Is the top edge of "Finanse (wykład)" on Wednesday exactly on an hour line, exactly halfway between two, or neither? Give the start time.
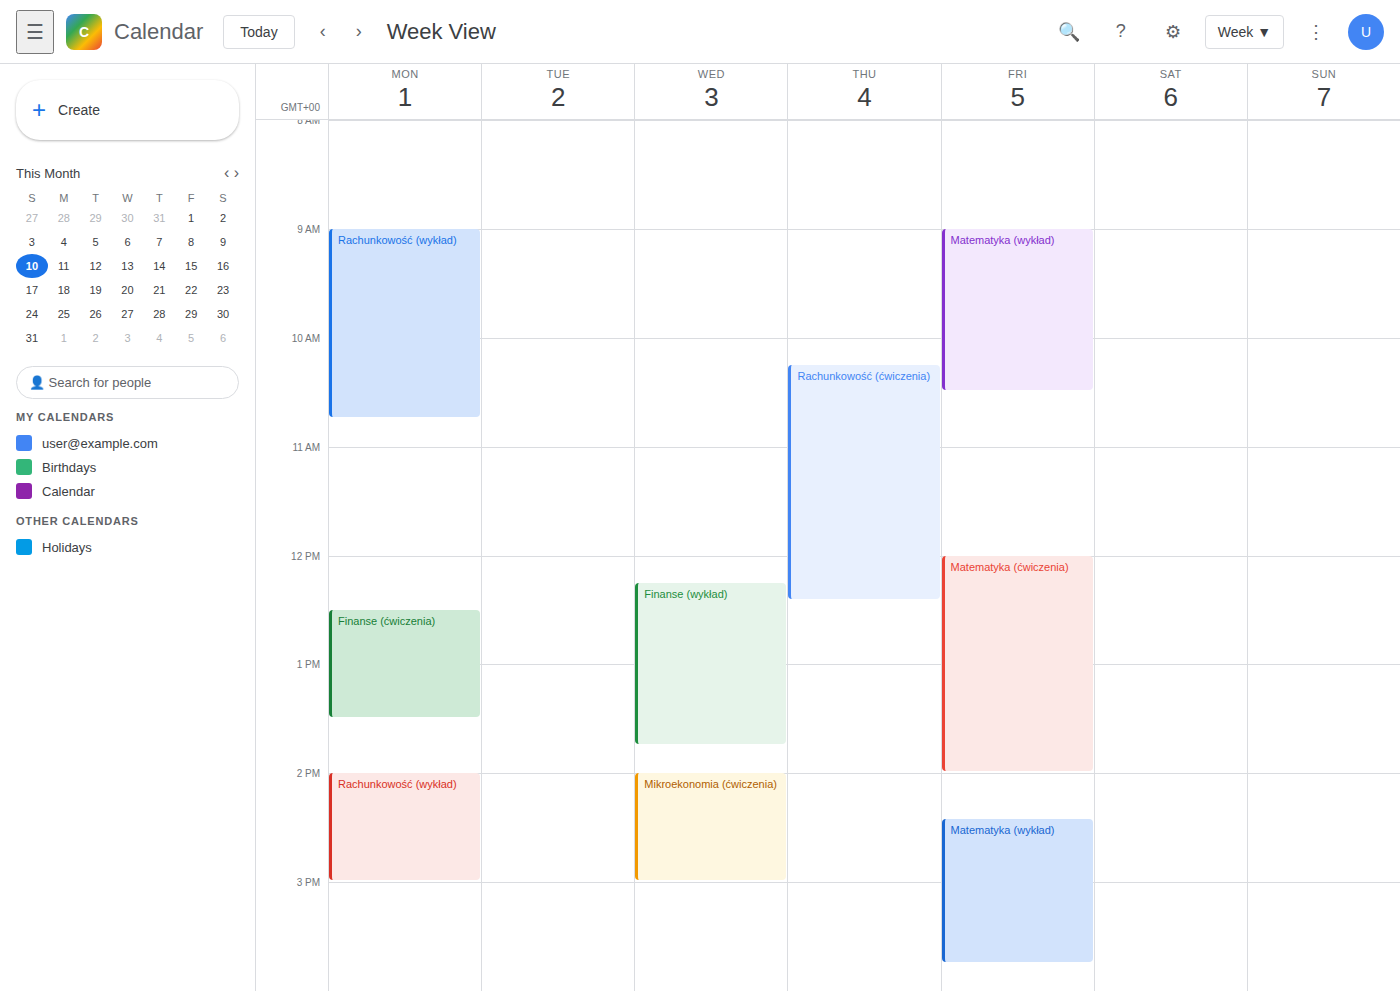
12:15 PM -- neither: a quarter of the way from the 12 PM line to the 1 PM line.